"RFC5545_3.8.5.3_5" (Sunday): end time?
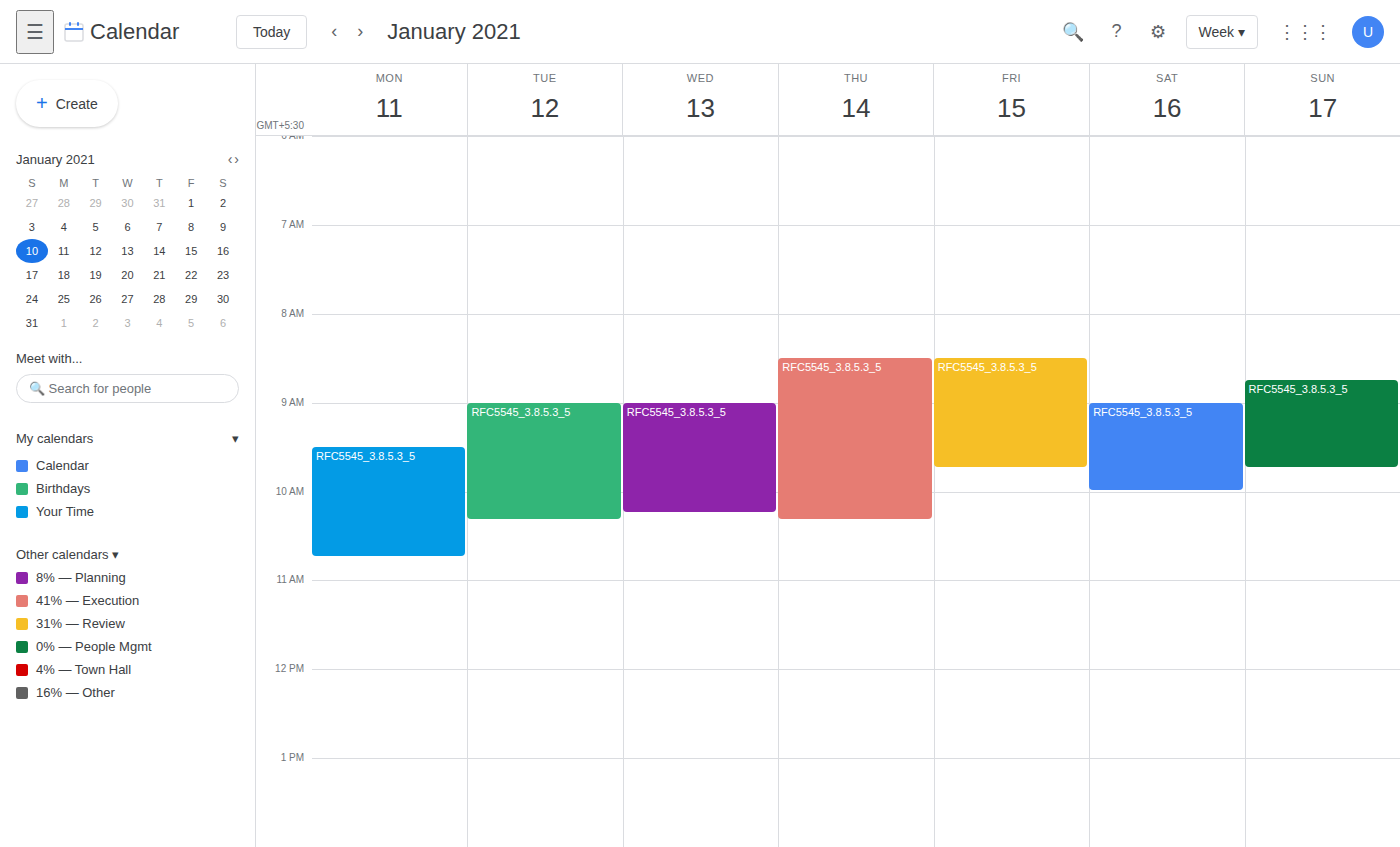
9:45 AM